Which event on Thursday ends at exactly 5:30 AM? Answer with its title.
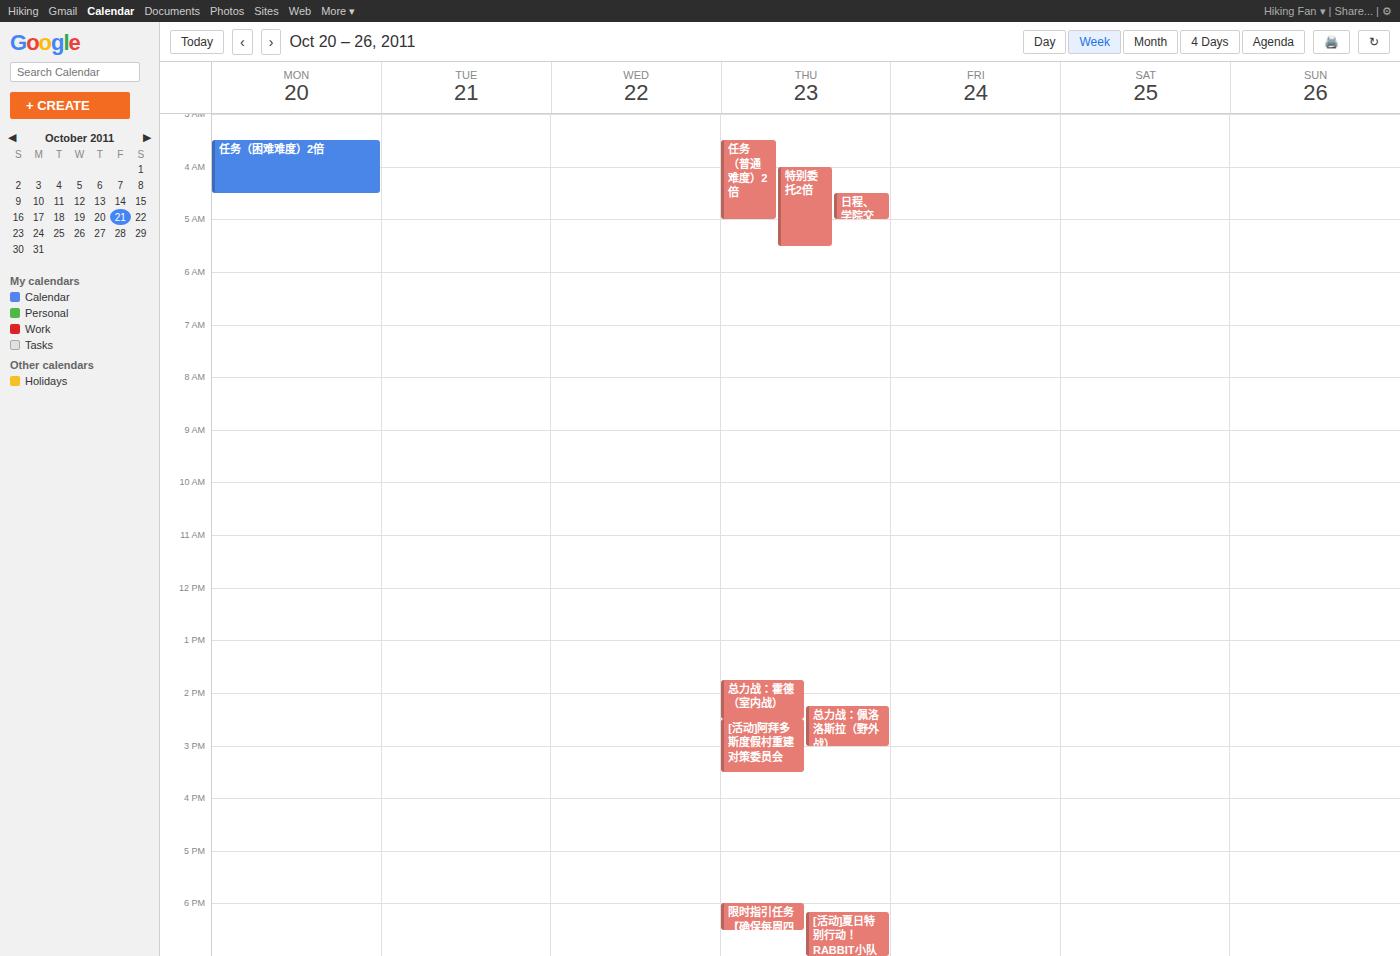
"特别委托2倍"